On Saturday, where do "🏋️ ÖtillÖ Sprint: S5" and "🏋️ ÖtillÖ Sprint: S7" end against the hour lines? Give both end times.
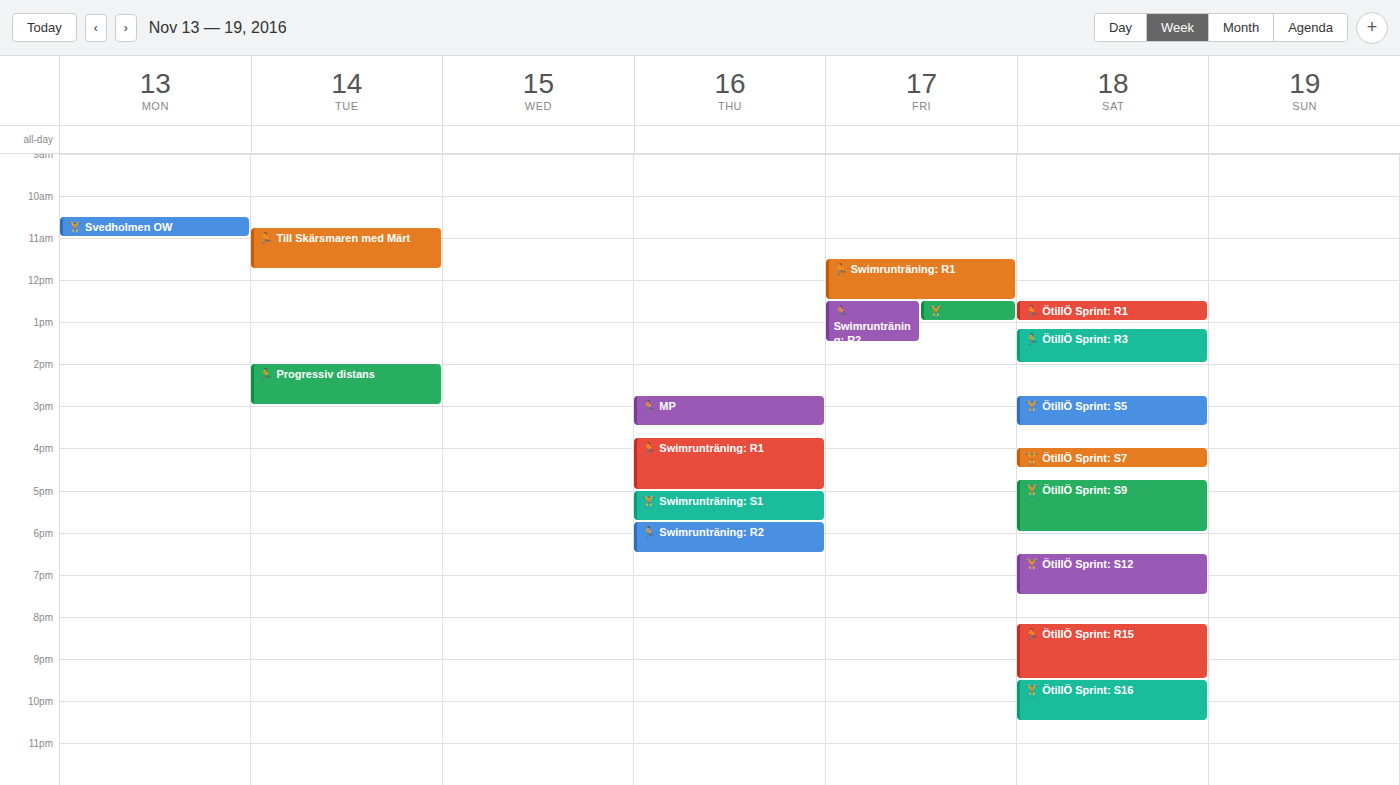
"🏋️ ÖtillÖ Sprint: S5": 3:30 PM, halfway between the 3 PM and 4 PM lines. "🏋️ ÖtillÖ Sprint: S7": 4:30 PM, halfway between the 4 PM and 5 PM lines.